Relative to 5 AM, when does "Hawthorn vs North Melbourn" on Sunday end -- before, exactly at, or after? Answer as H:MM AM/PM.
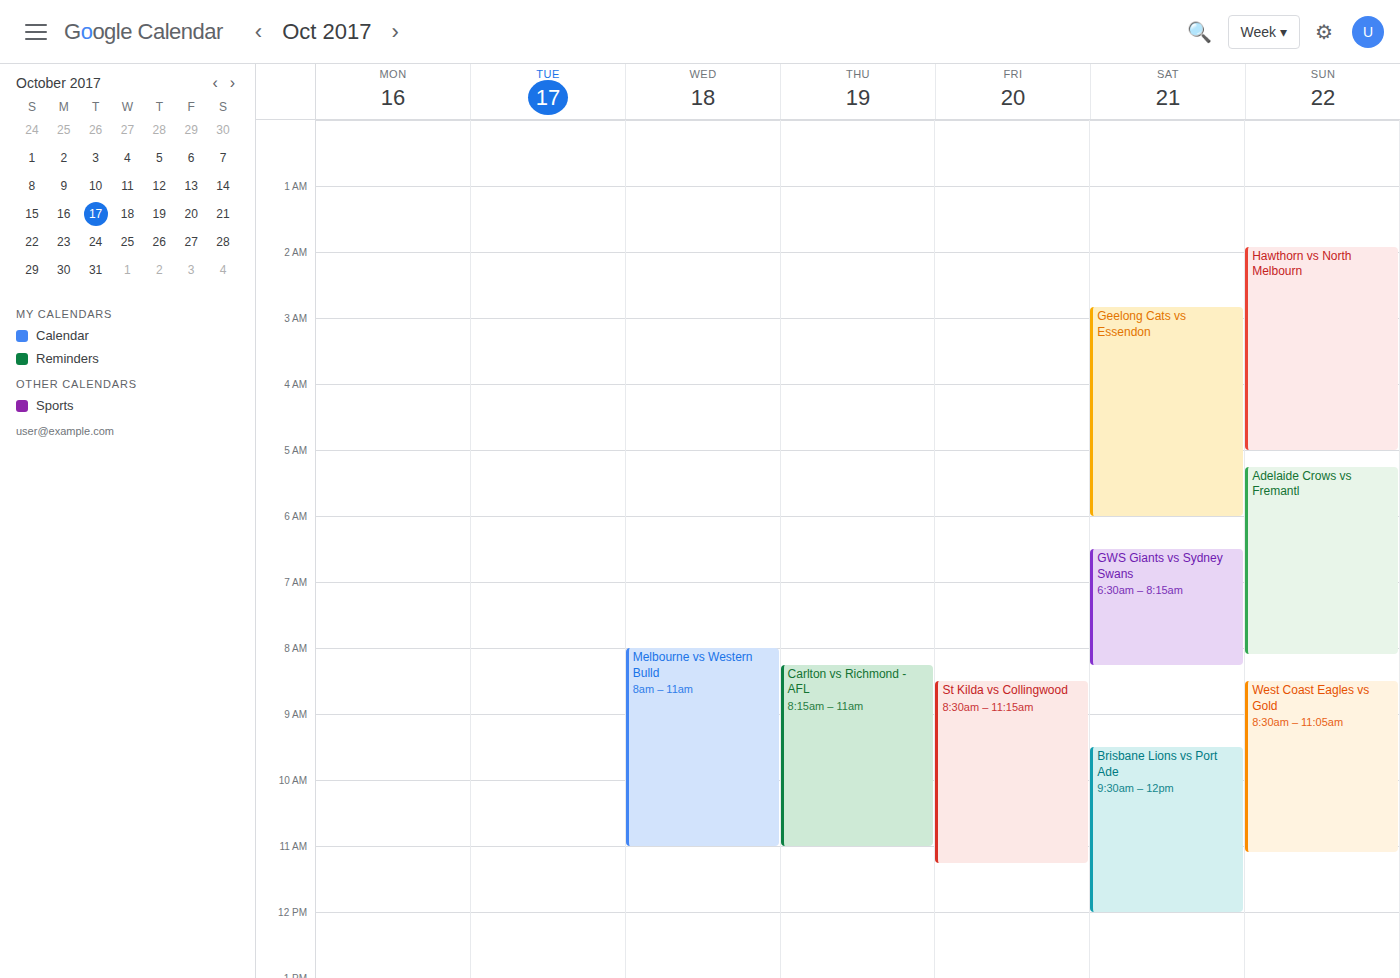
5:00 AM -- exactly at 5 AM, on the 5 AM line.